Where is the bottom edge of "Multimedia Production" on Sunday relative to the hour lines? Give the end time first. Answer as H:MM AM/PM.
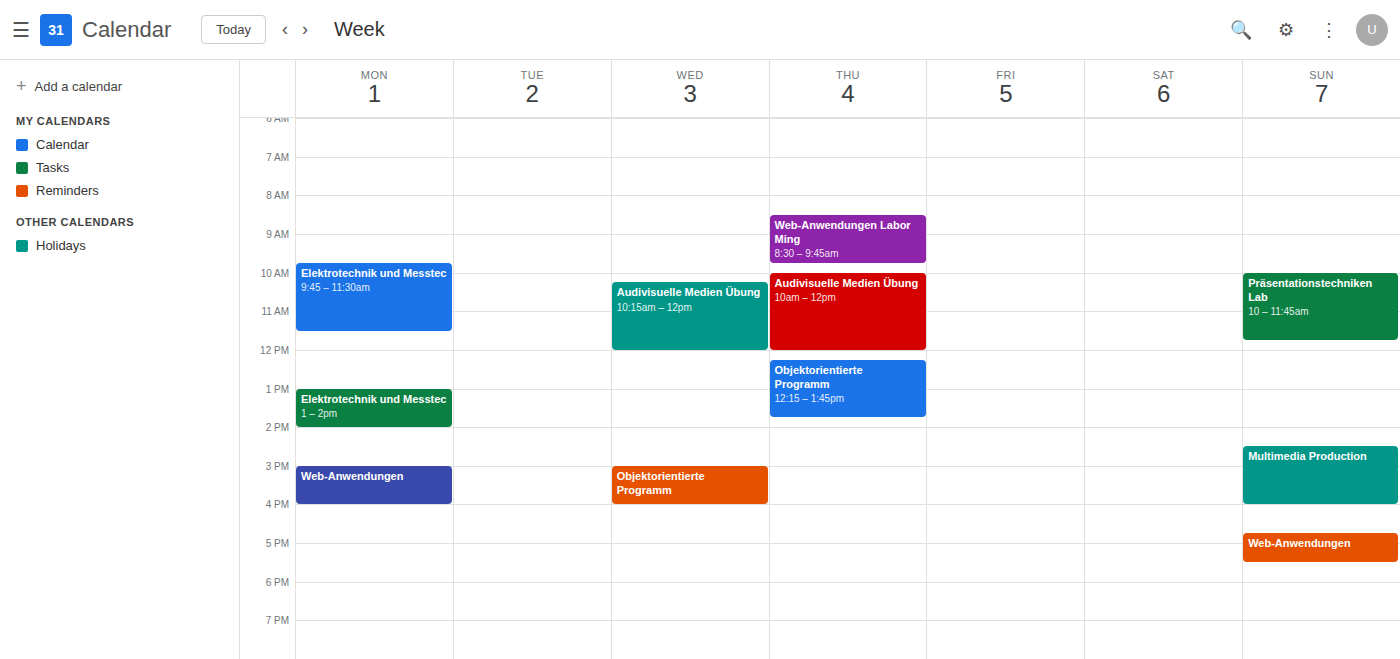
4:00 PM -- exactly on the 4 PM line.